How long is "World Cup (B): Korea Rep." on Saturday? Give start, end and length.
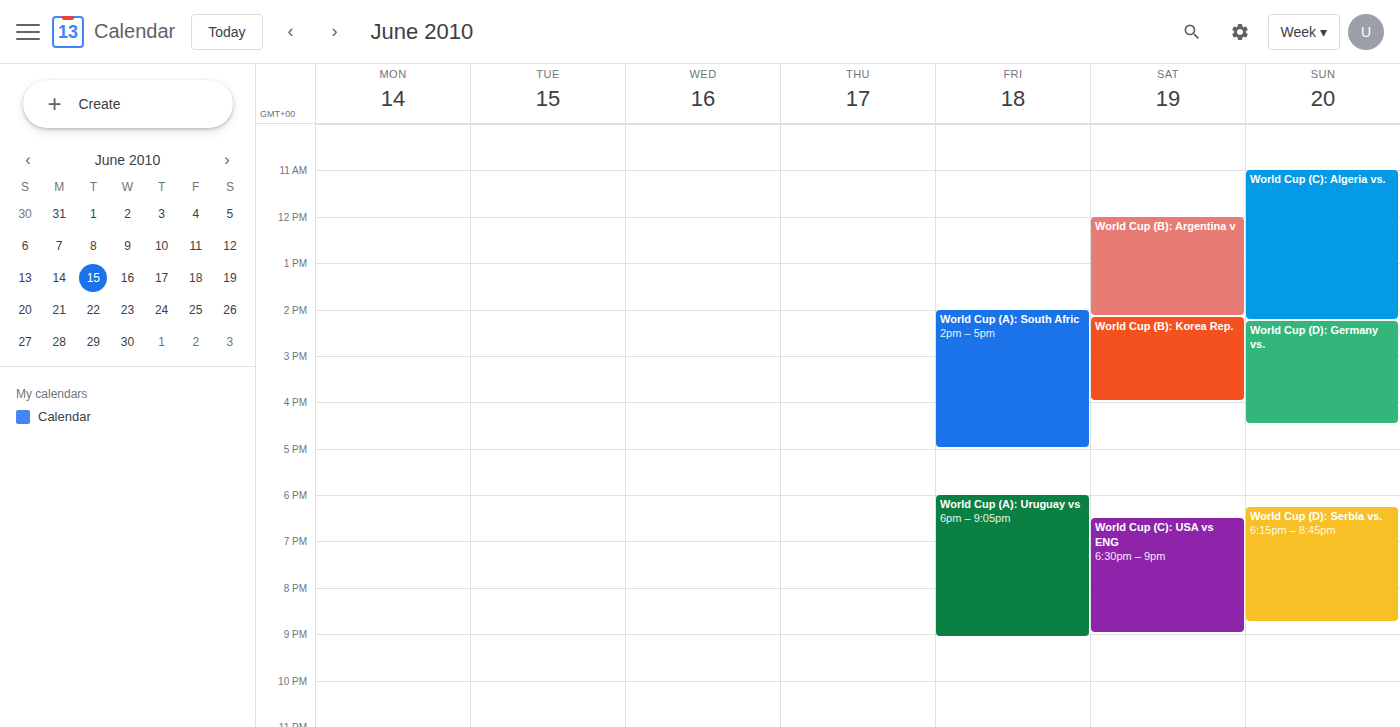
2:10 PM to 4:00 PM, 1 hour 50 minutes